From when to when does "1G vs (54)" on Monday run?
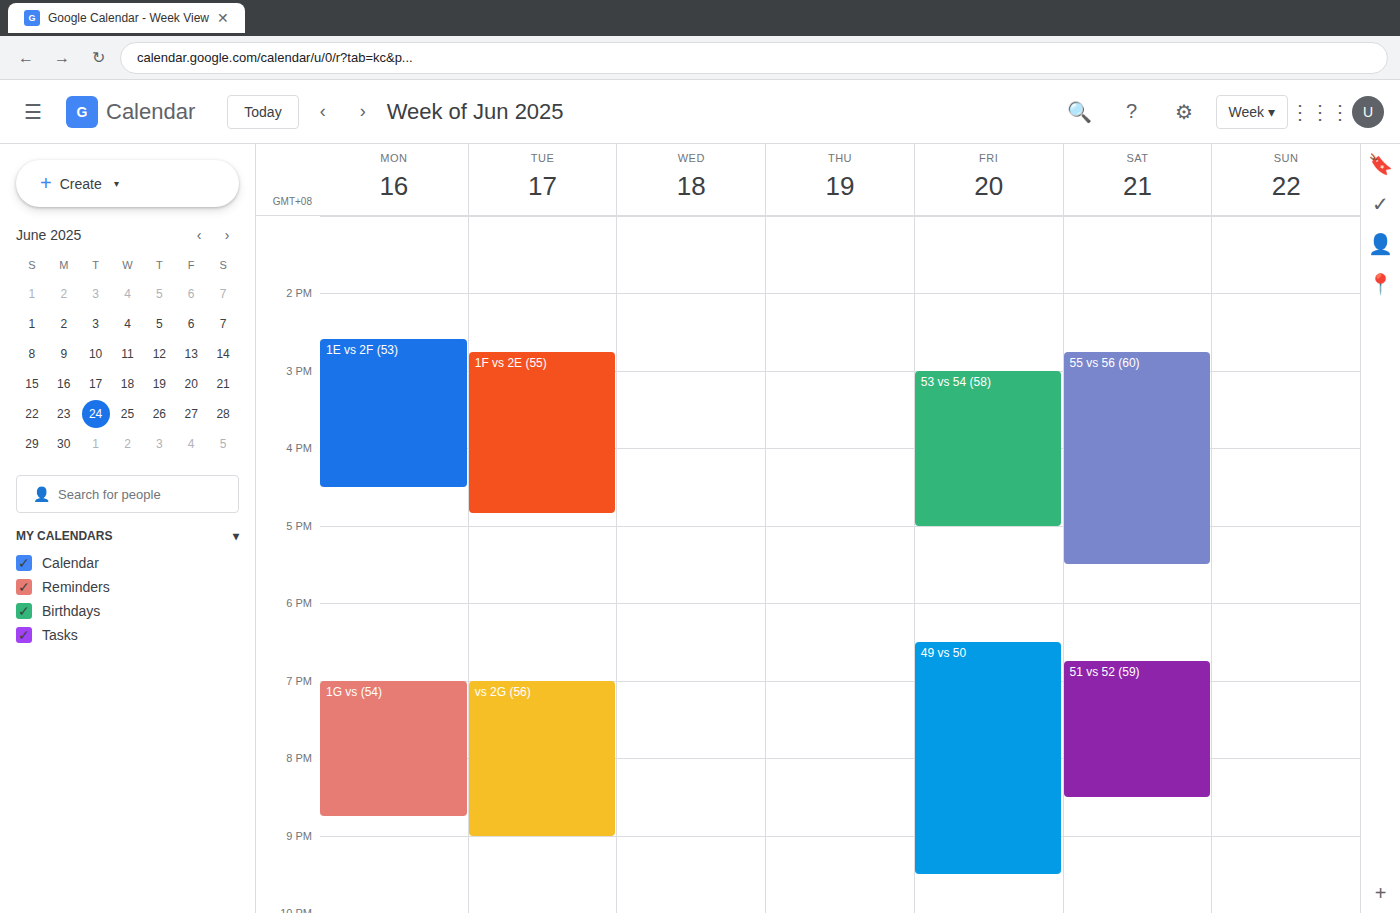
19:00 to 20:45